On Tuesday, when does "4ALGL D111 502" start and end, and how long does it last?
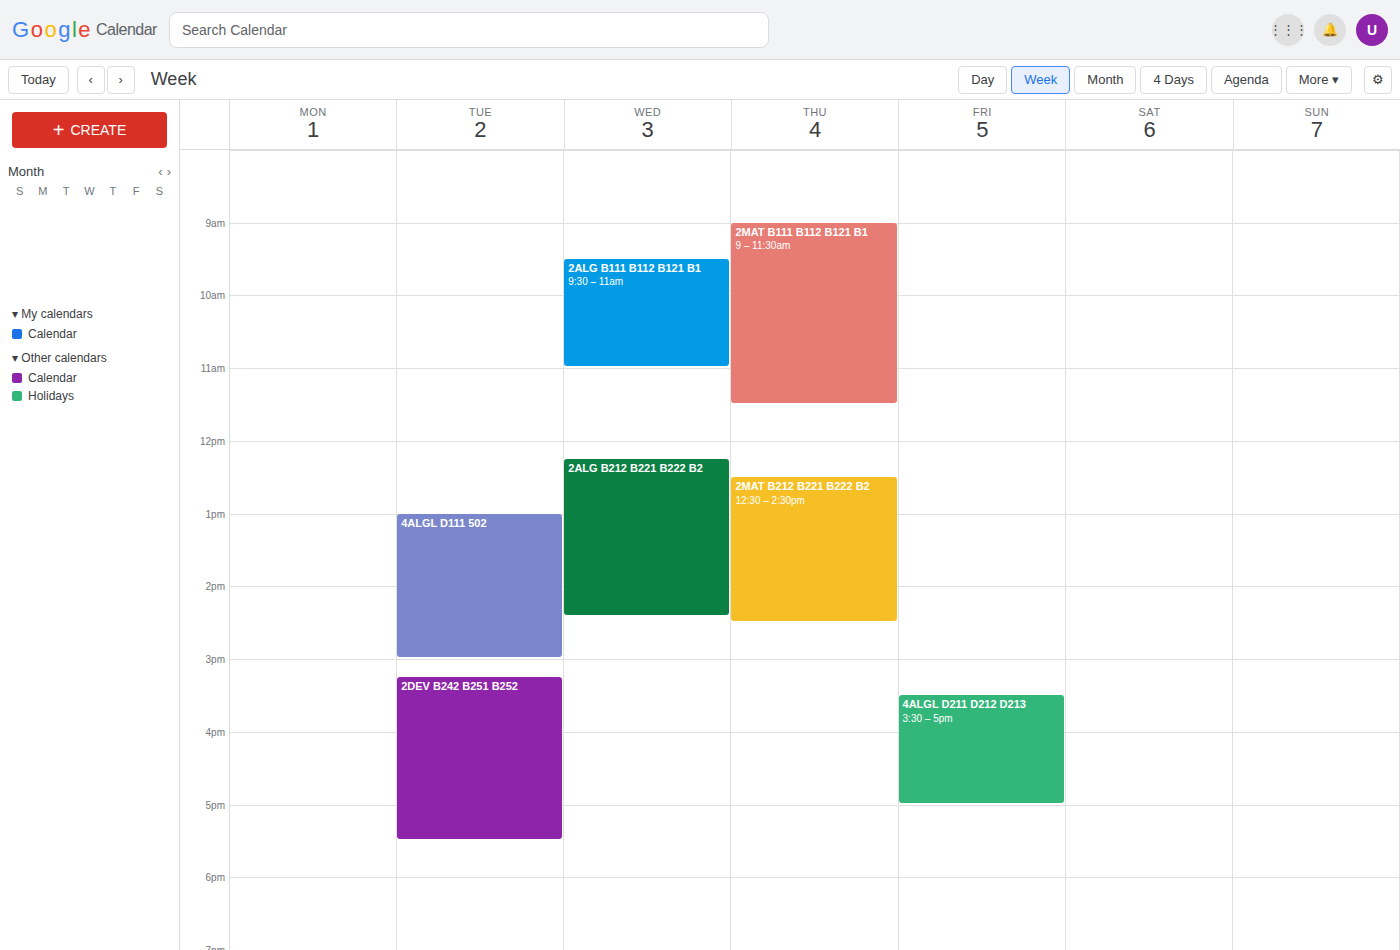
1:00 PM to 3:00 PM, 2 hours